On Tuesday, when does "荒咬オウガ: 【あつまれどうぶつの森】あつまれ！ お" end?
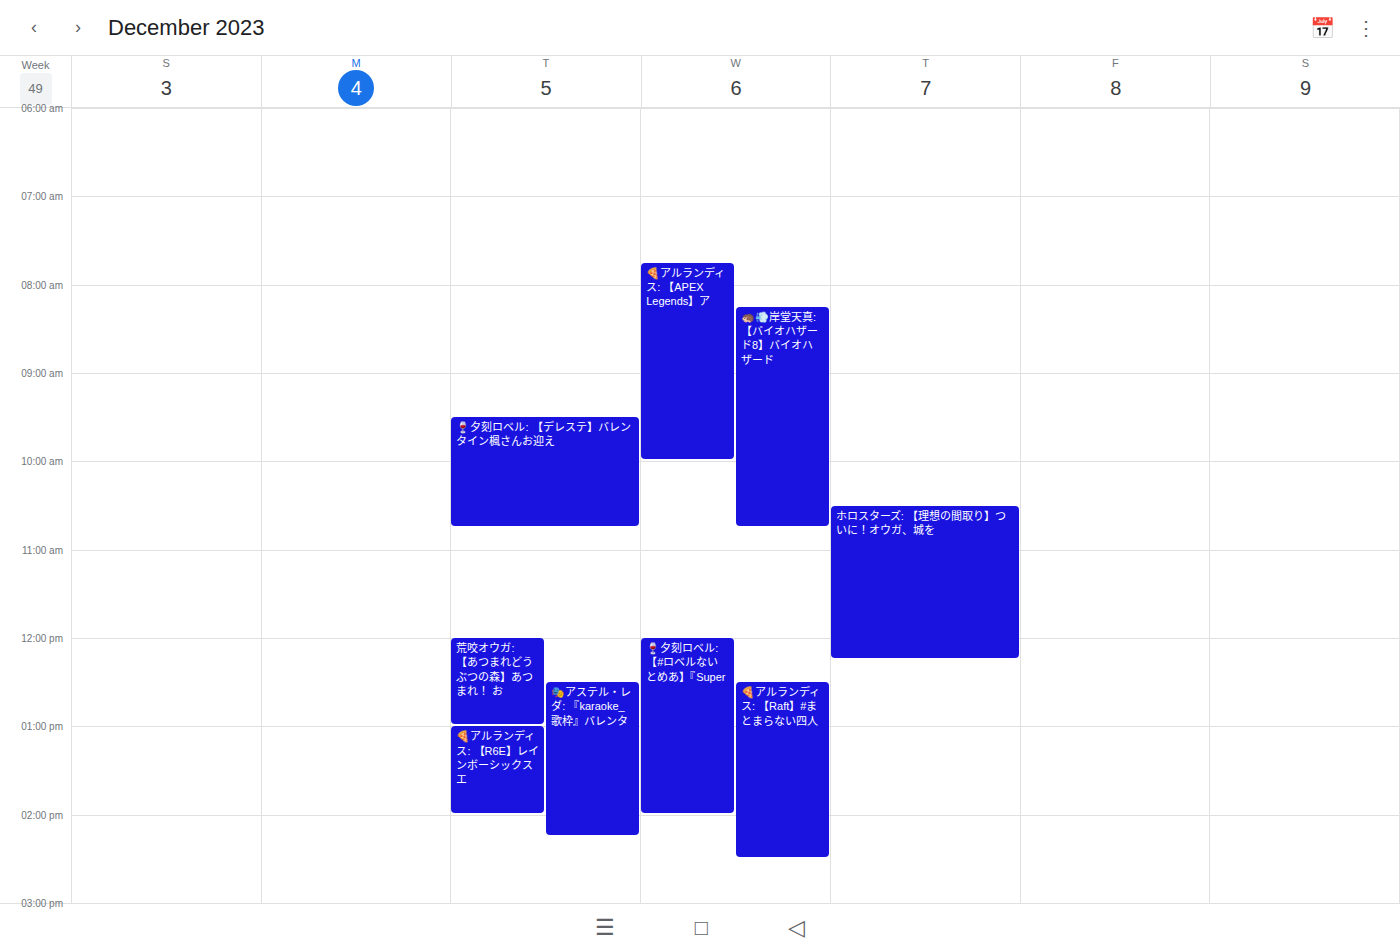
1:00 PM